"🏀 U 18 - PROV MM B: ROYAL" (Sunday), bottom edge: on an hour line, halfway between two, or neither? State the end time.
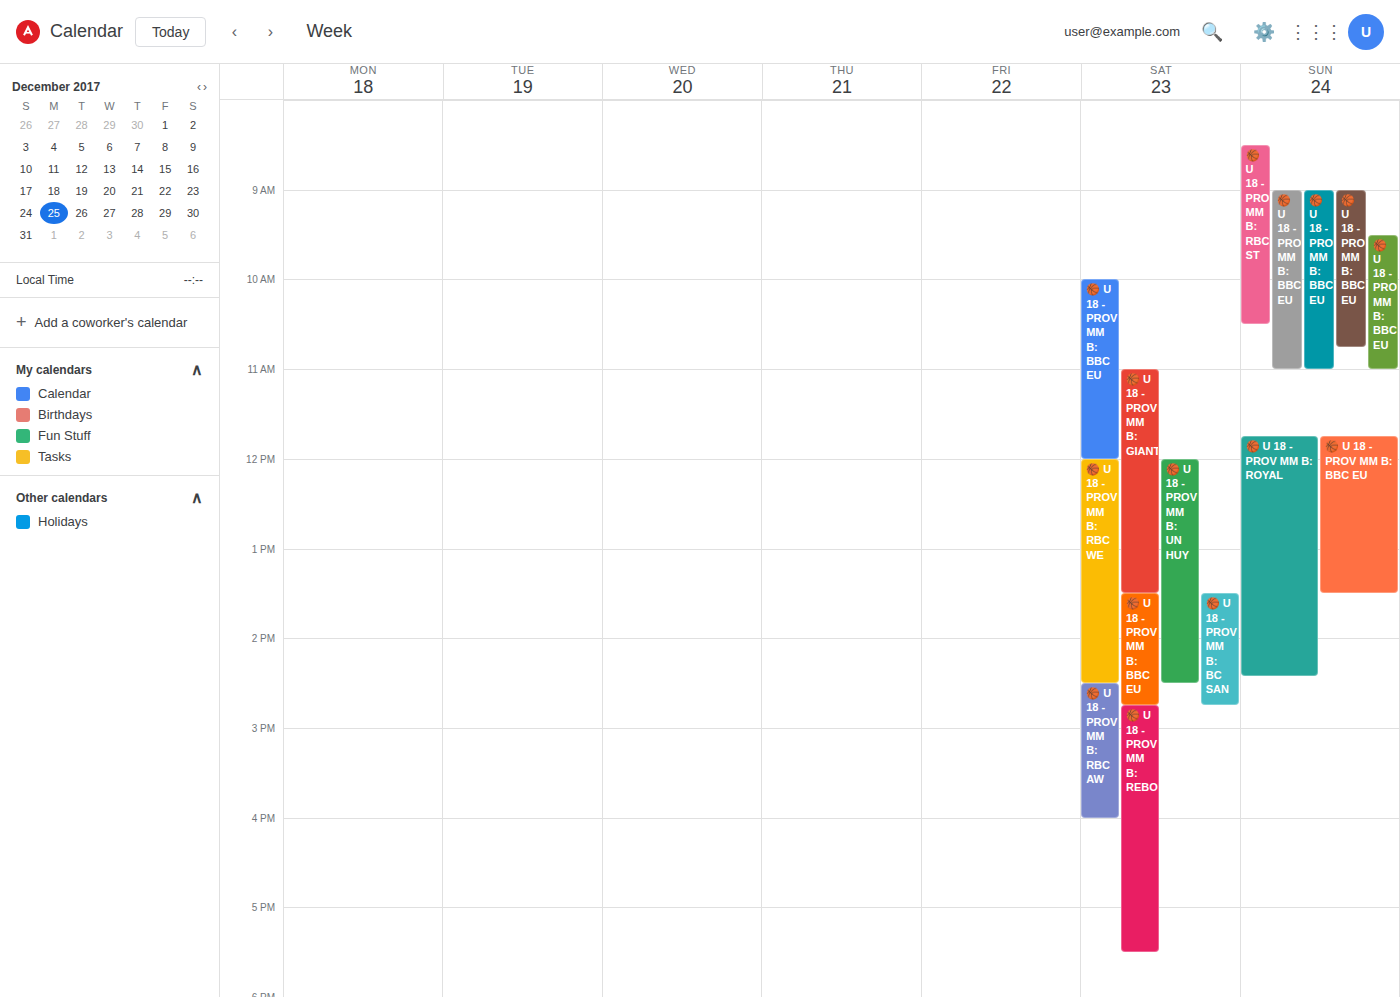
2:25 PM -- neither: 25 minutes below the 2 PM line and 35 minutes above the 3 PM line.